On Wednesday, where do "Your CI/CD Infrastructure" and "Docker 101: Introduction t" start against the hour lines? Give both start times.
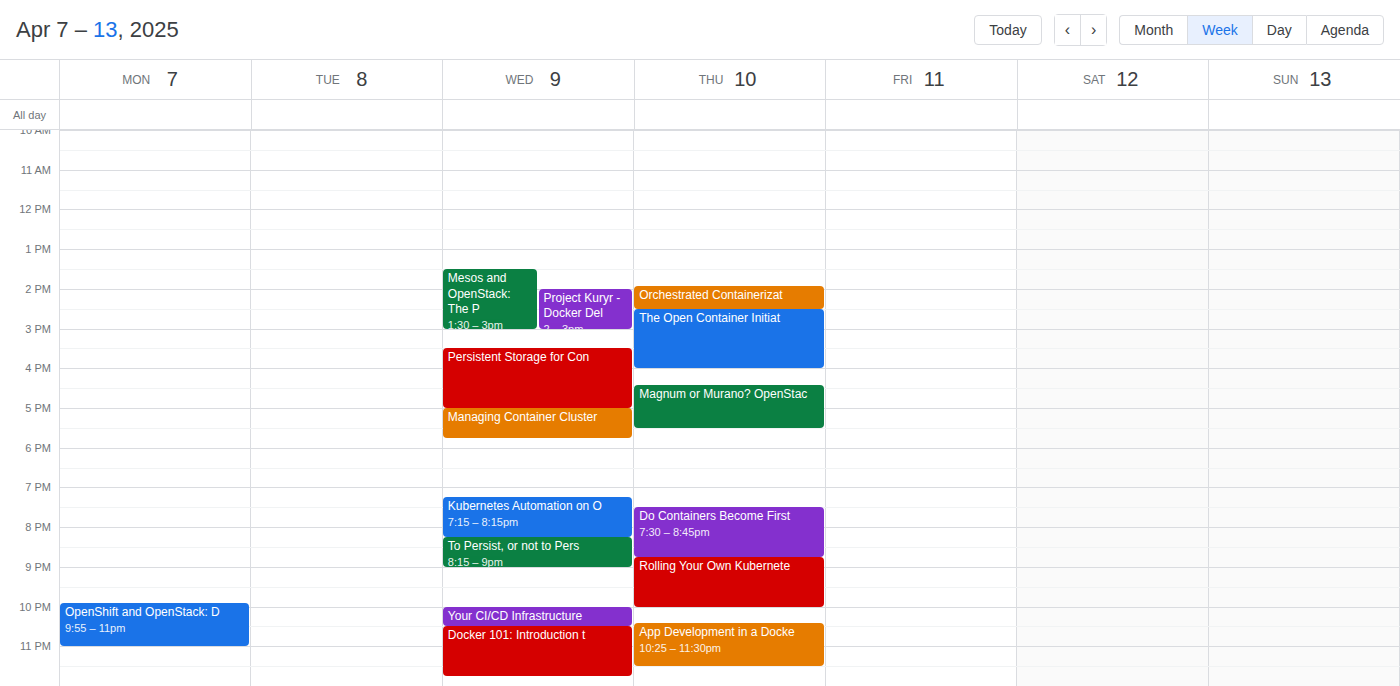
"Your CI/CD Infrastructure": 10:00 PM, exactly on the 10 PM line. "Docker 101: Introduction t": 10:30 PM, halfway between the 10 PM and 11 PM lines.